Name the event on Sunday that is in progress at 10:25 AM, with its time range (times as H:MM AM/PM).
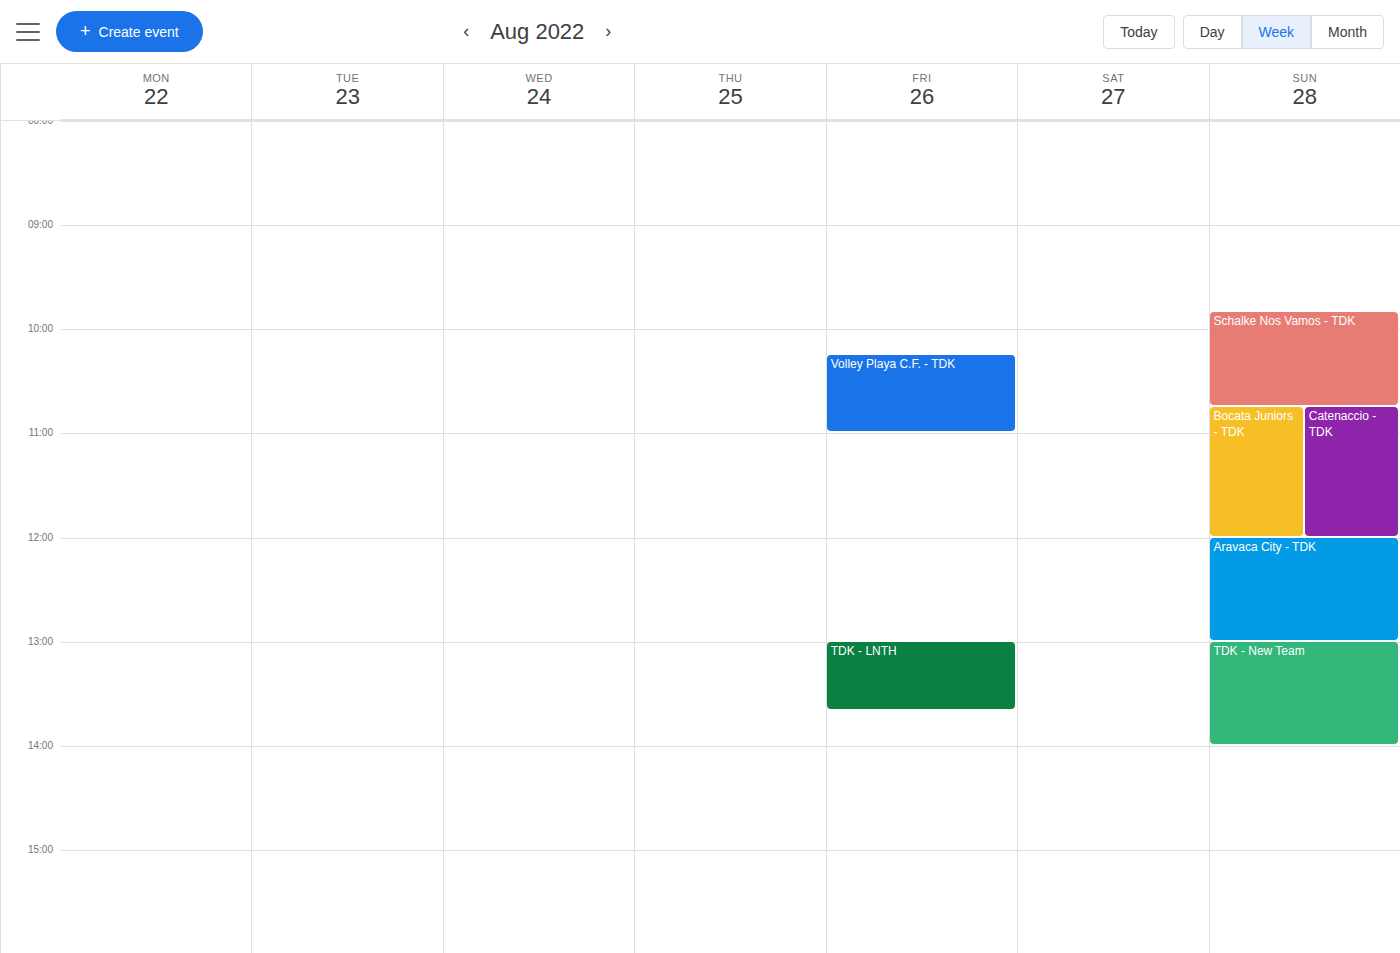
"Schalke Nos Vamos - TDK", 9:50 AM to 10:45 AM